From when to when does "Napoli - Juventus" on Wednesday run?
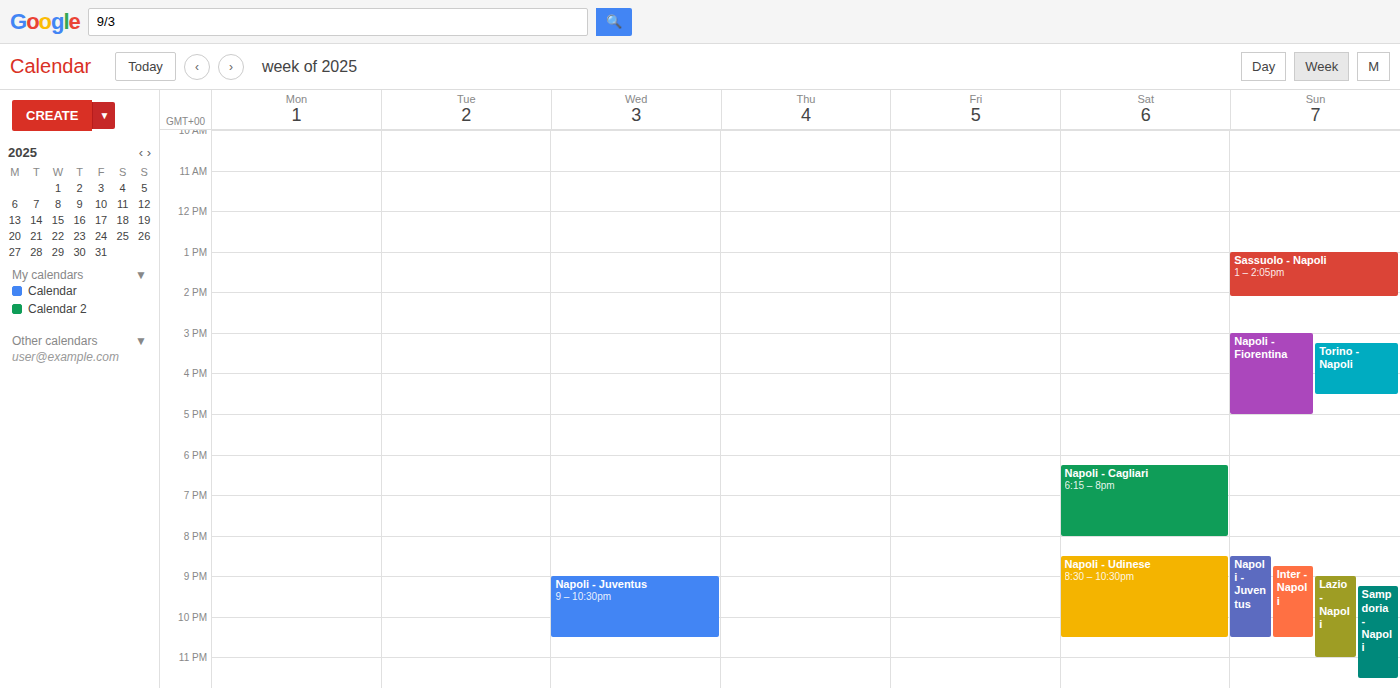
9:00 PM to 10:30 PM